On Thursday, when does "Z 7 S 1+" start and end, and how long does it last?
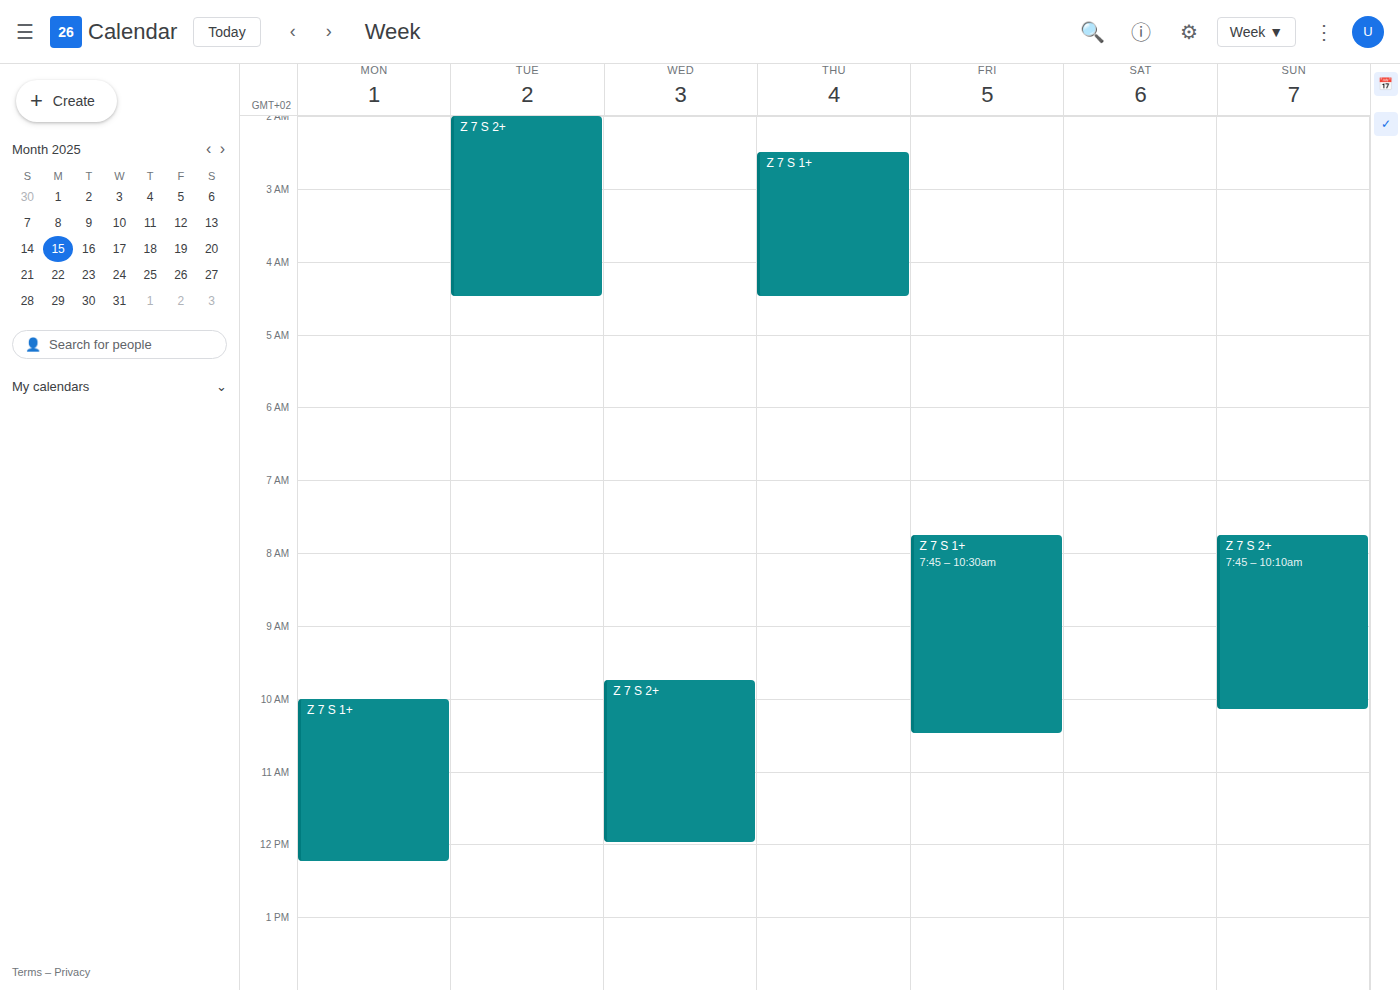
2:30 AM to 4:30 AM, 2 hours